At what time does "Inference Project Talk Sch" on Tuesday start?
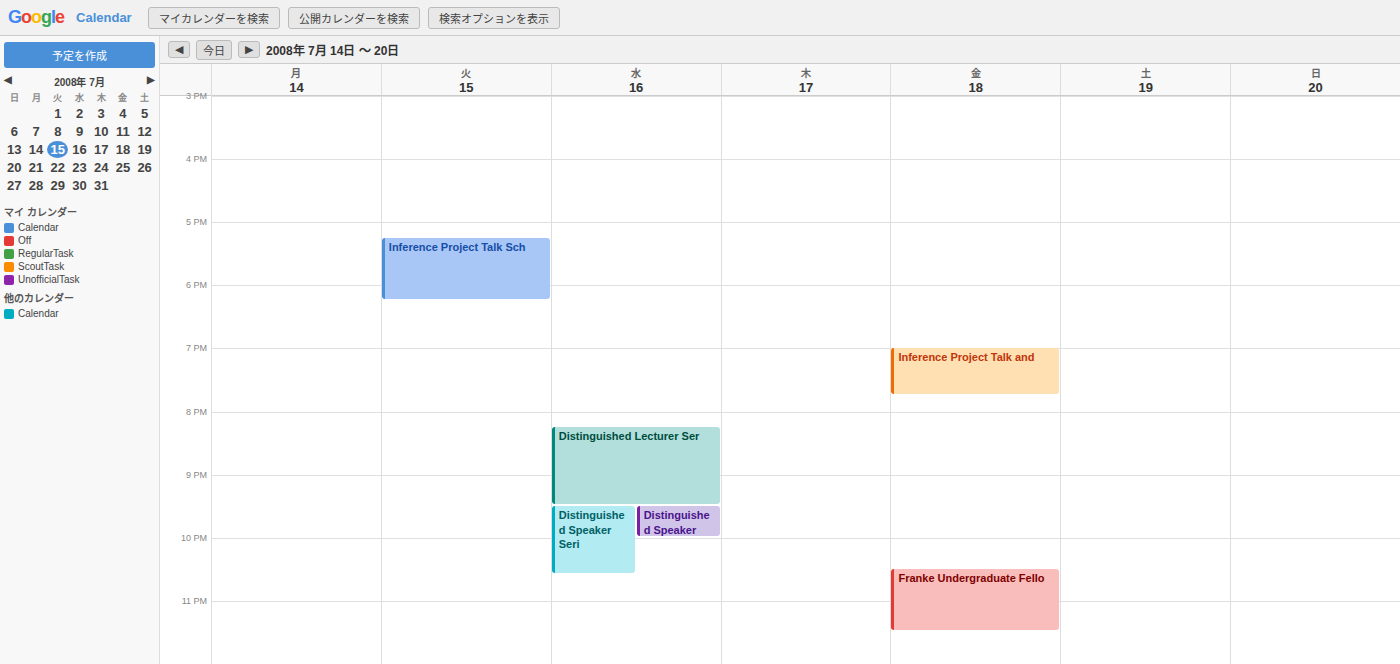
5:15 PM